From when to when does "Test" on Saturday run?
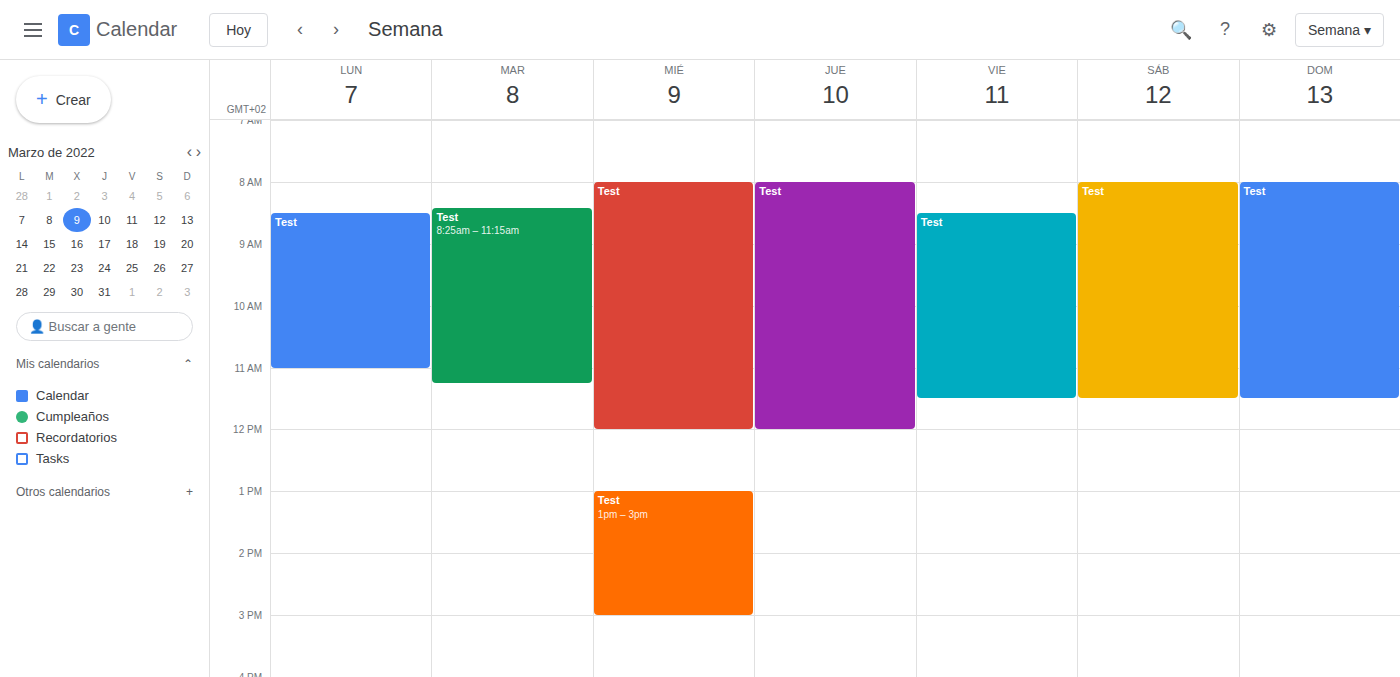
08:00 to 11:30